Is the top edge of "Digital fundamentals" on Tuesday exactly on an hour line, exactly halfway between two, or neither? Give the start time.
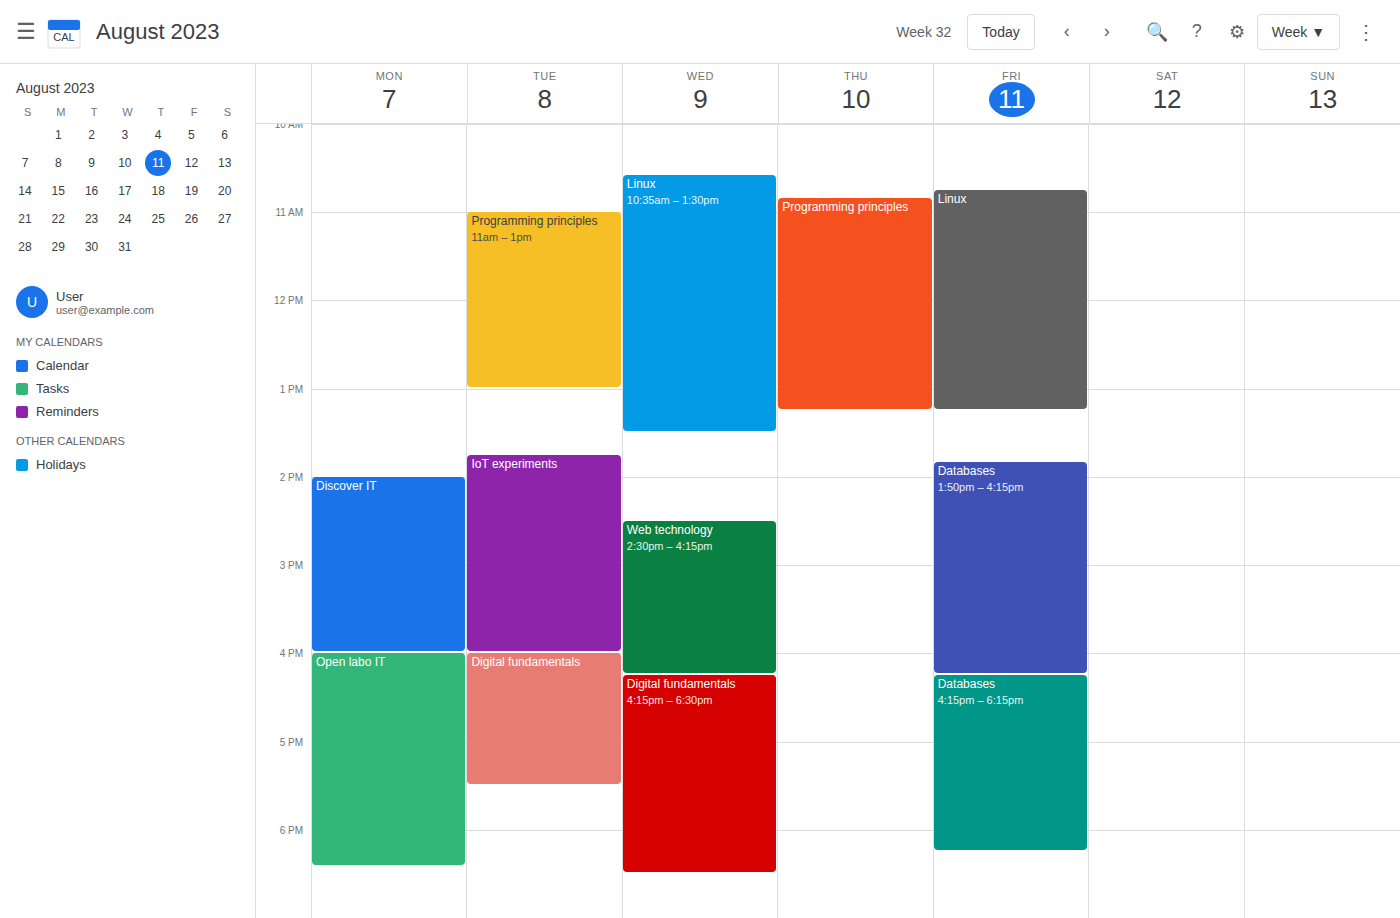
4:00 PM -- exactly on the 4 PM line.